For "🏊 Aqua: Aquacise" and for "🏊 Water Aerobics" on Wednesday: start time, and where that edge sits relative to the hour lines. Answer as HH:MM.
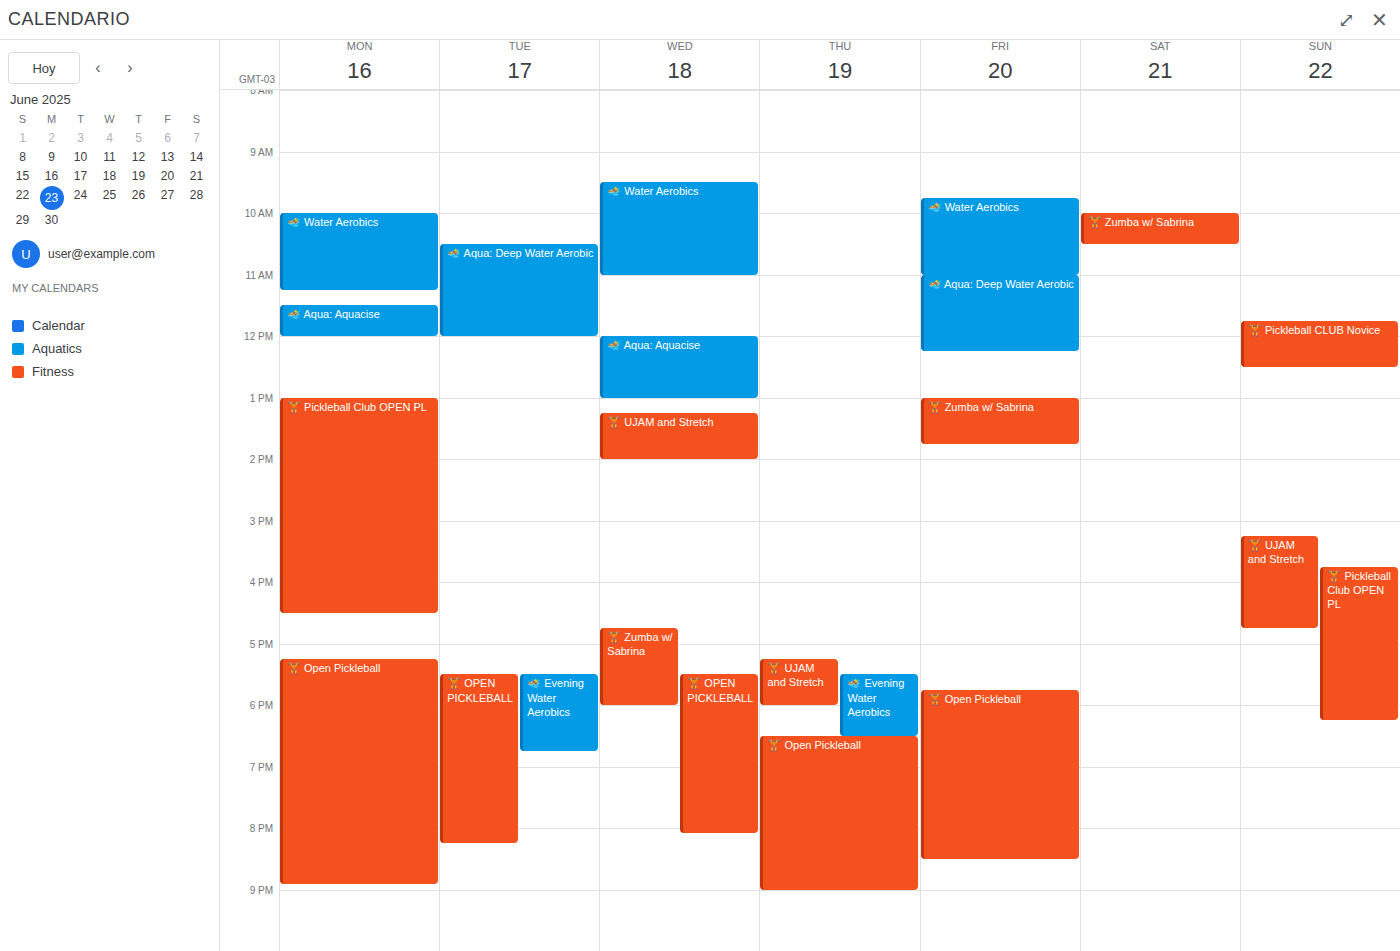
"🏊 Aqua: Aquacise": 12:00, exactly on the 12:00 line. "🏊 Water Aerobics": 09:30, halfway between the 09:00 and 10:00 lines.